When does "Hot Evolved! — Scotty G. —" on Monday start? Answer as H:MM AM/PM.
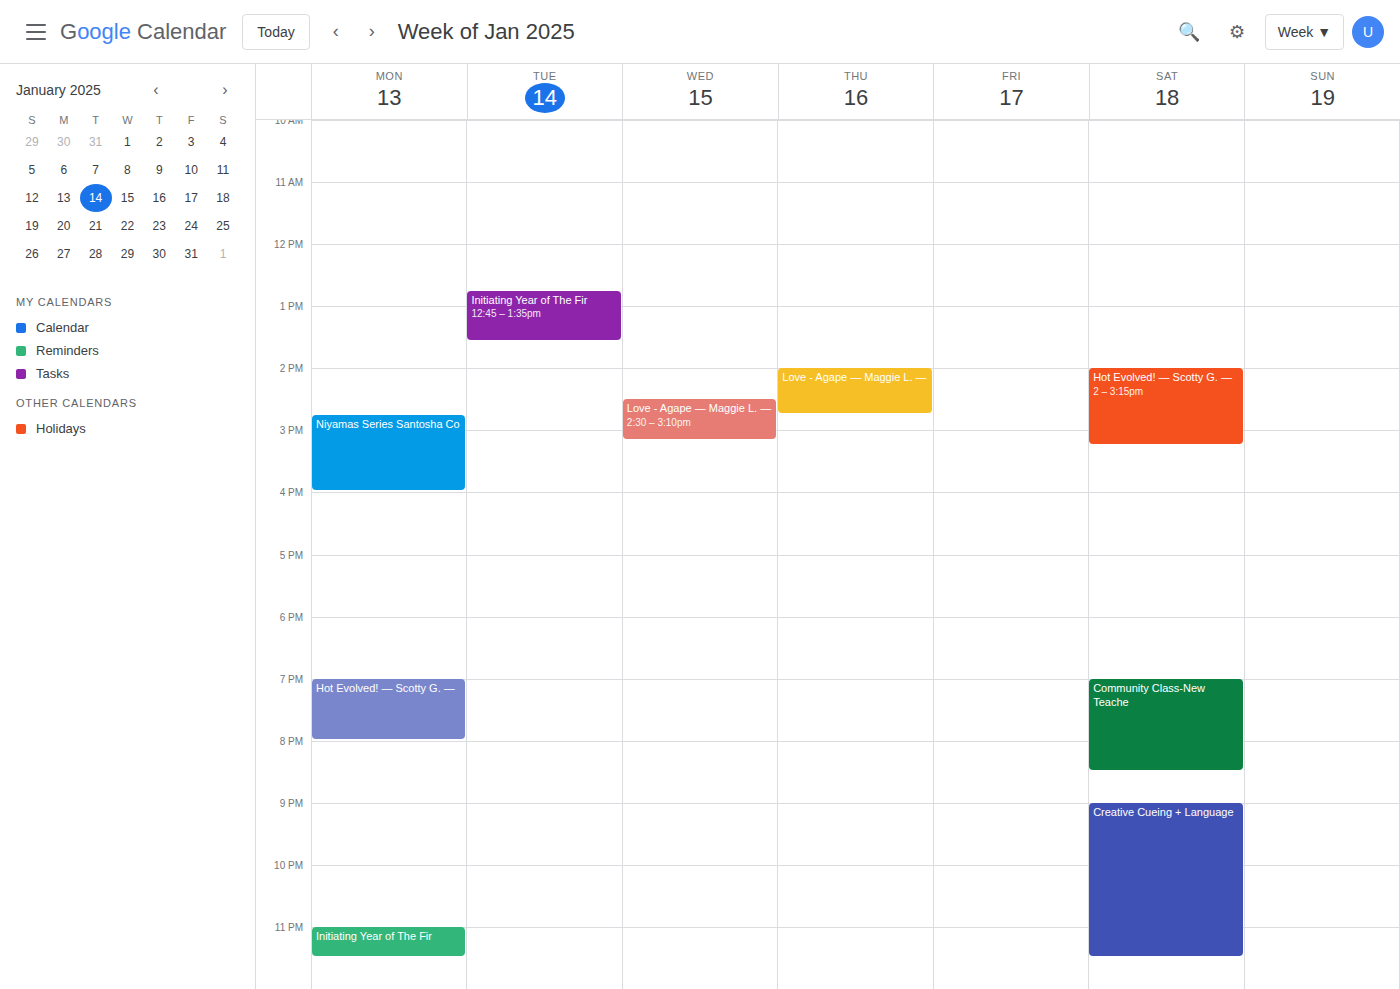
7:00 PM